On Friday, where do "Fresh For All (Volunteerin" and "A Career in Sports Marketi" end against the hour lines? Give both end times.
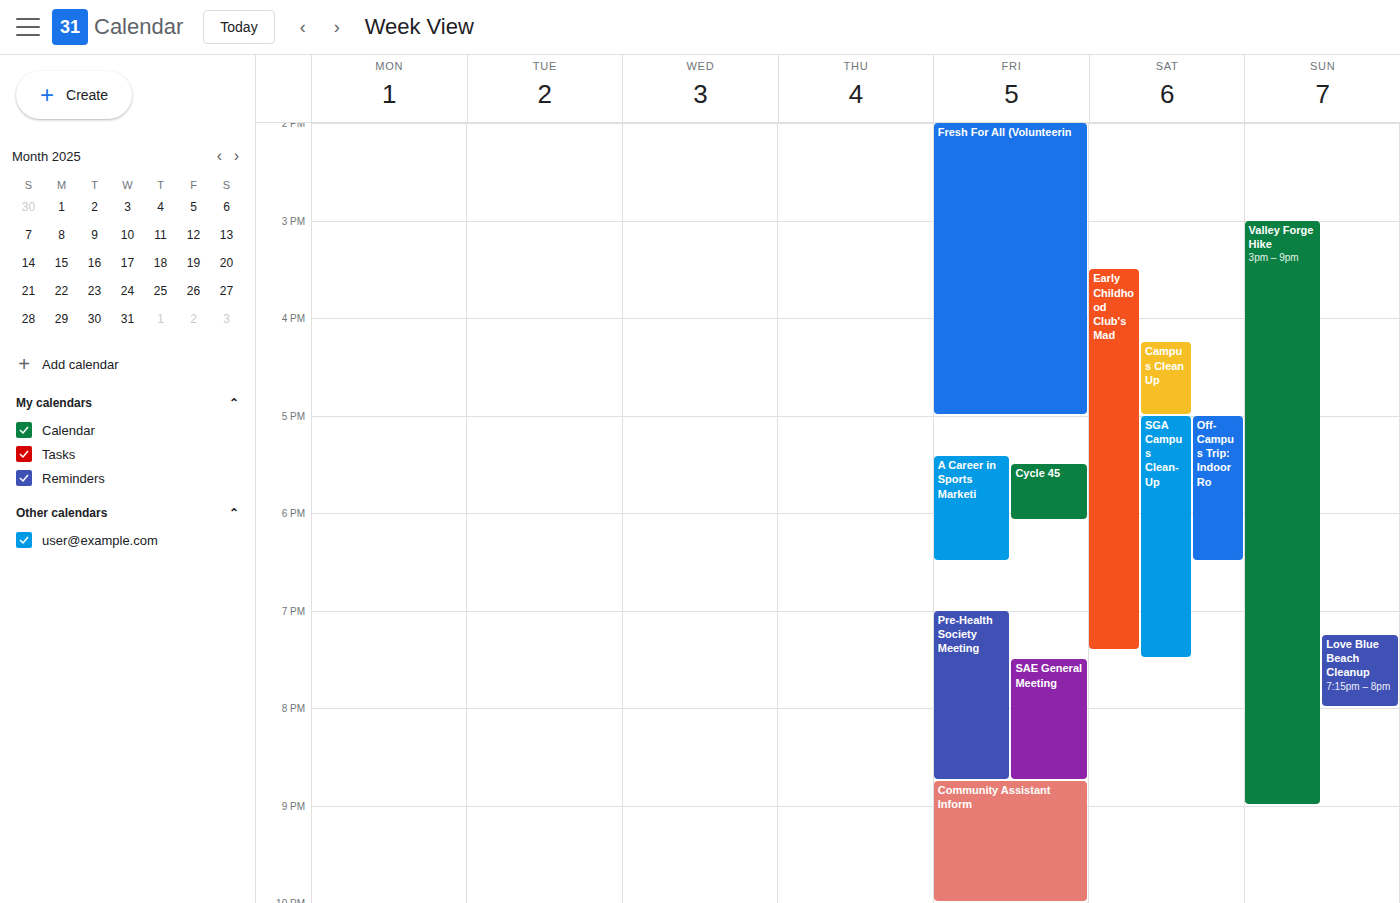
"Fresh For All (Volunteerin": 5:00 PM, exactly on the 5 PM line. "A Career in Sports Marketi": 6:30 PM, halfway between the 6 PM and 7 PM lines.